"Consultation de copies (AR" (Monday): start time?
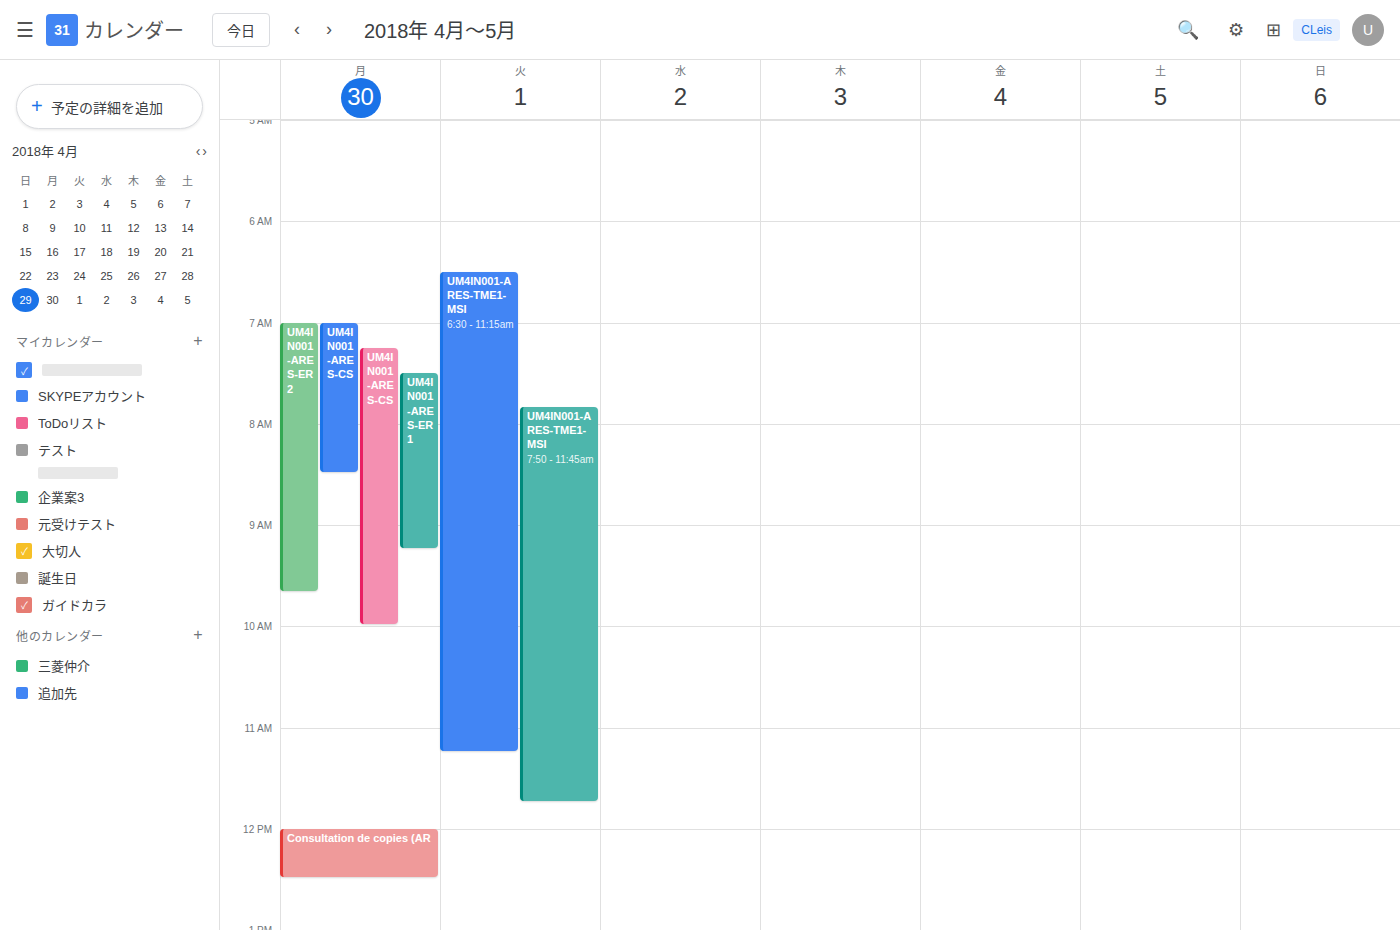
12:00 PM